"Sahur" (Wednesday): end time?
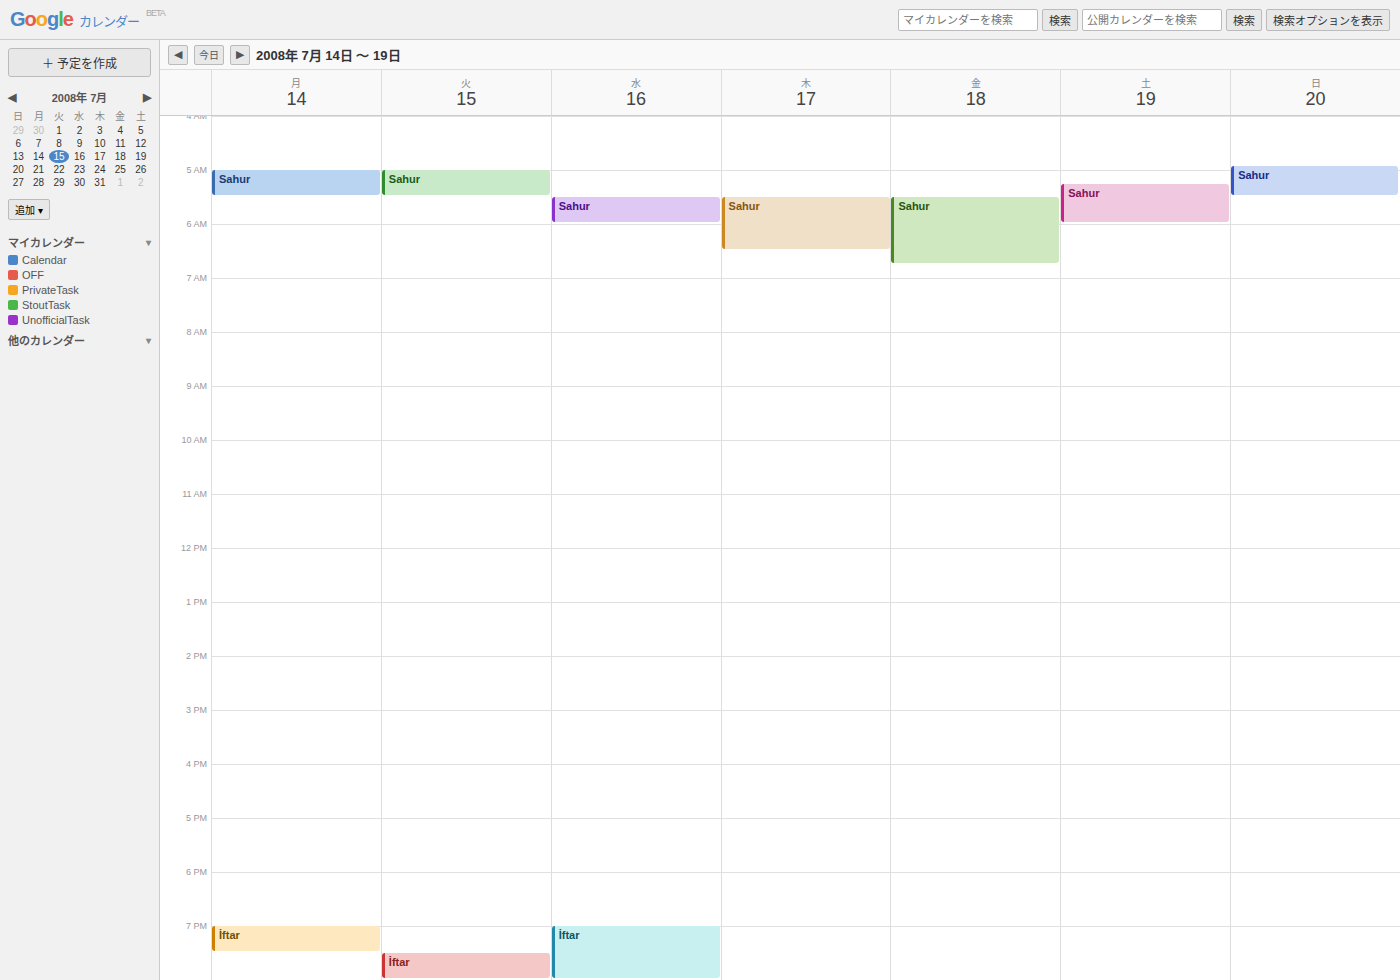
6:00 AM